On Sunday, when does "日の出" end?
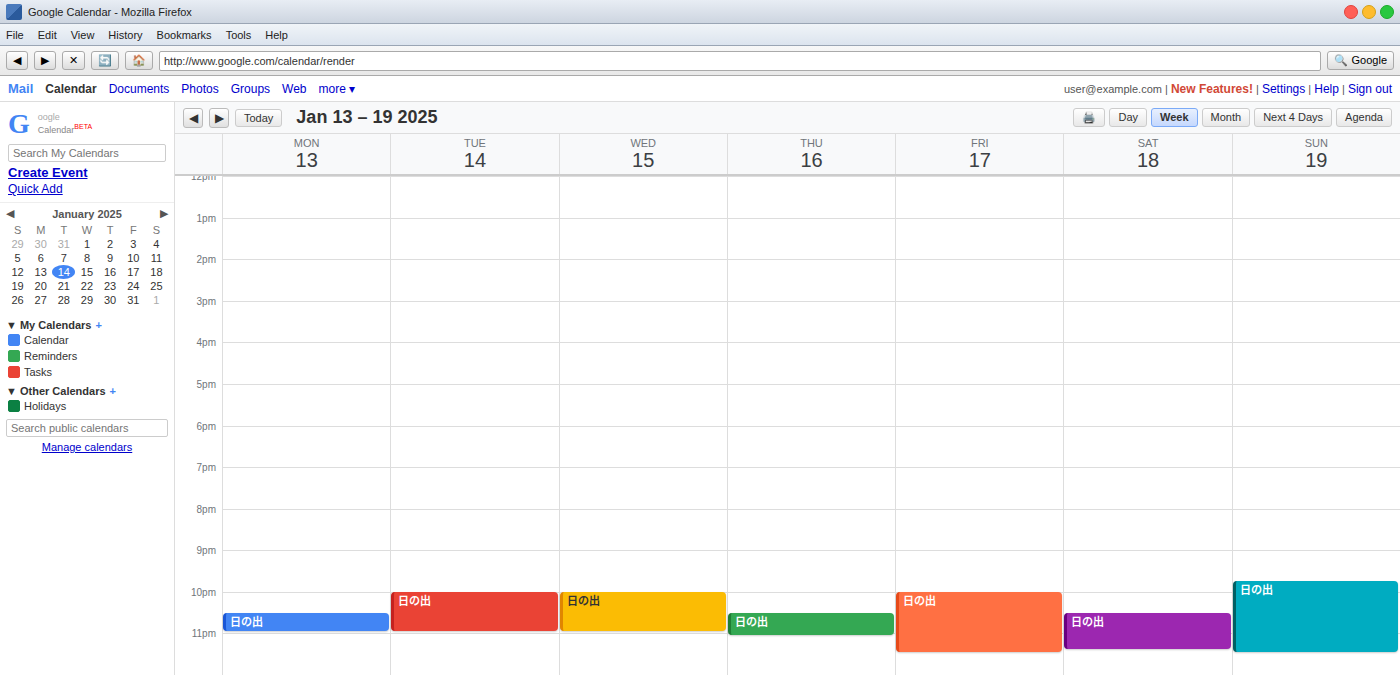
11:30 PM